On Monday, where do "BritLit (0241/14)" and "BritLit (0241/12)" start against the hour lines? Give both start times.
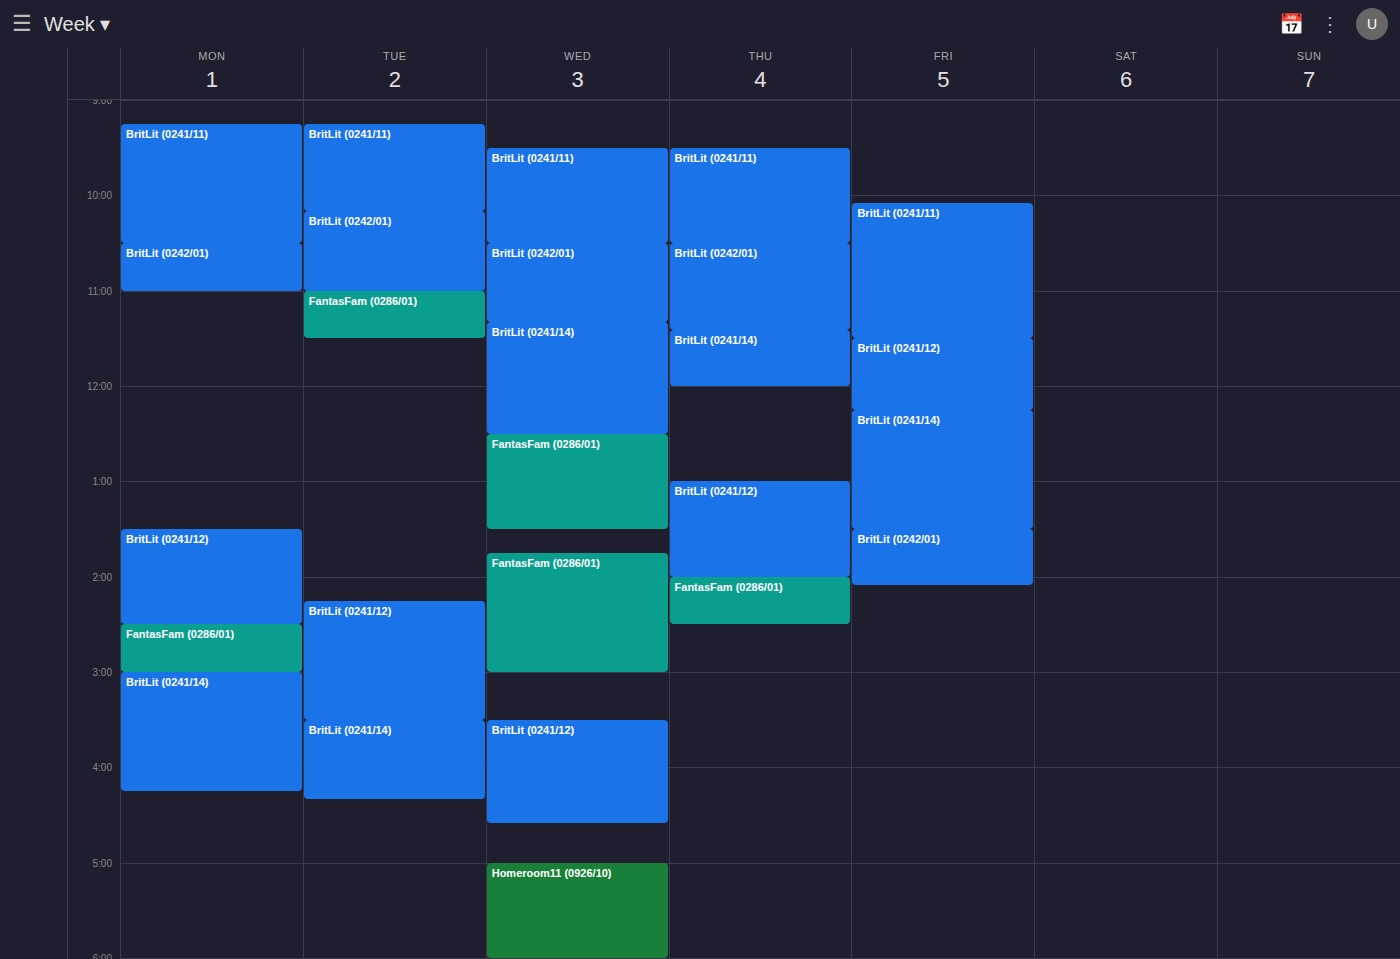
"BritLit (0241/14)": 3:00 PM, exactly on the 3 PM line. "BritLit (0241/12)": 1:30 PM, halfway between the 1 PM and 2 PM lines.